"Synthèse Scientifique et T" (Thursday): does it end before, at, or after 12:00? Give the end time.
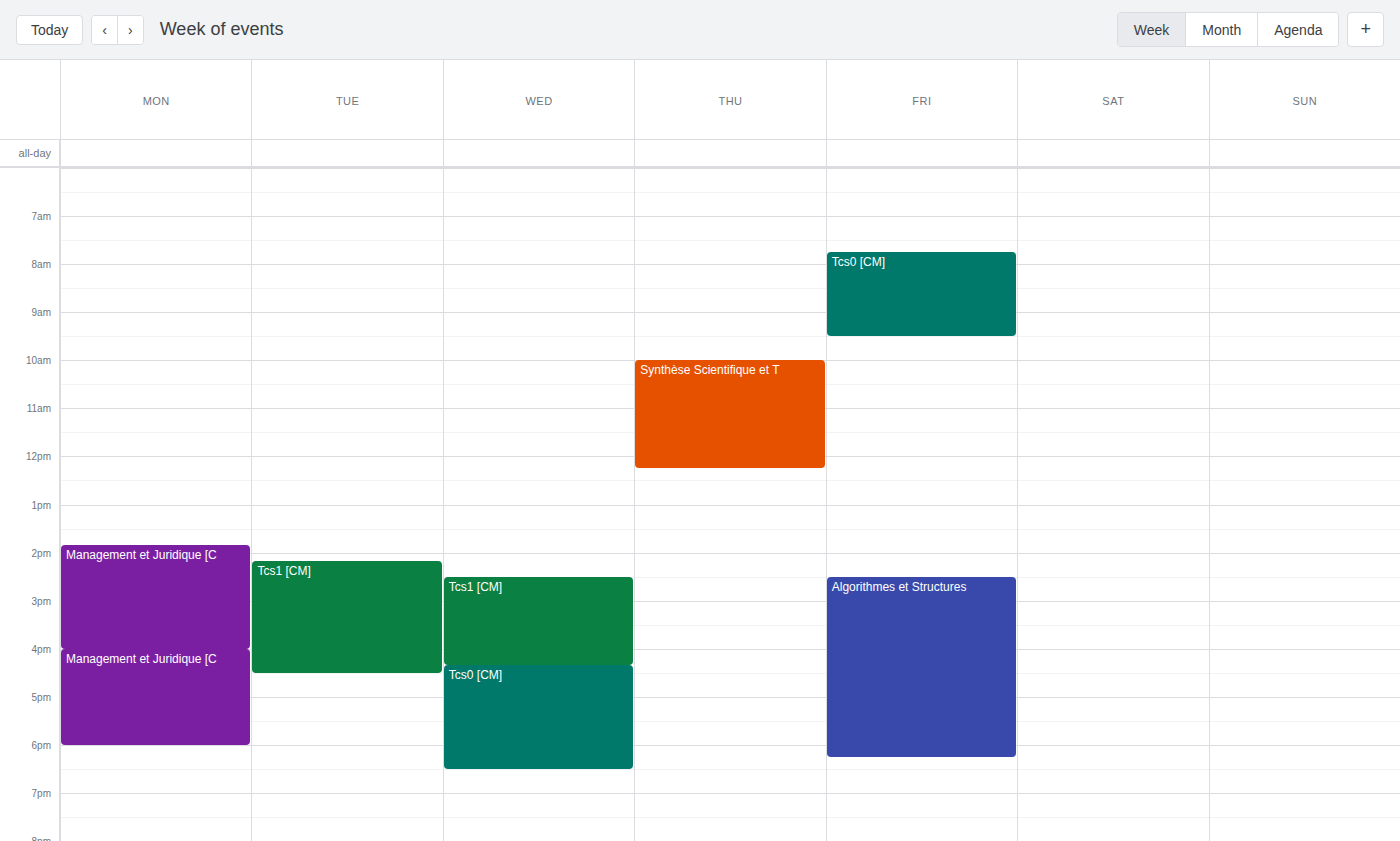
12:15 -- after 12:00, 15 minutes below the 12:00 line.